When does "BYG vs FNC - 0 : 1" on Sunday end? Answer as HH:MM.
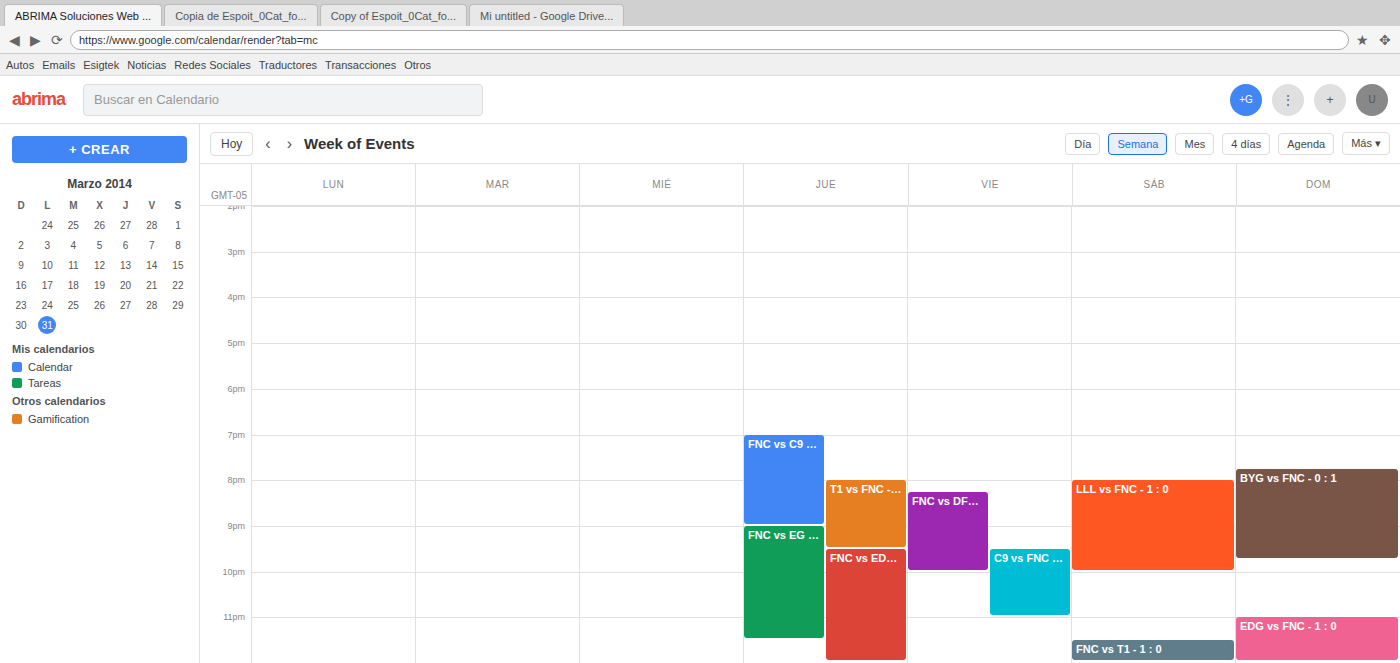
21:45